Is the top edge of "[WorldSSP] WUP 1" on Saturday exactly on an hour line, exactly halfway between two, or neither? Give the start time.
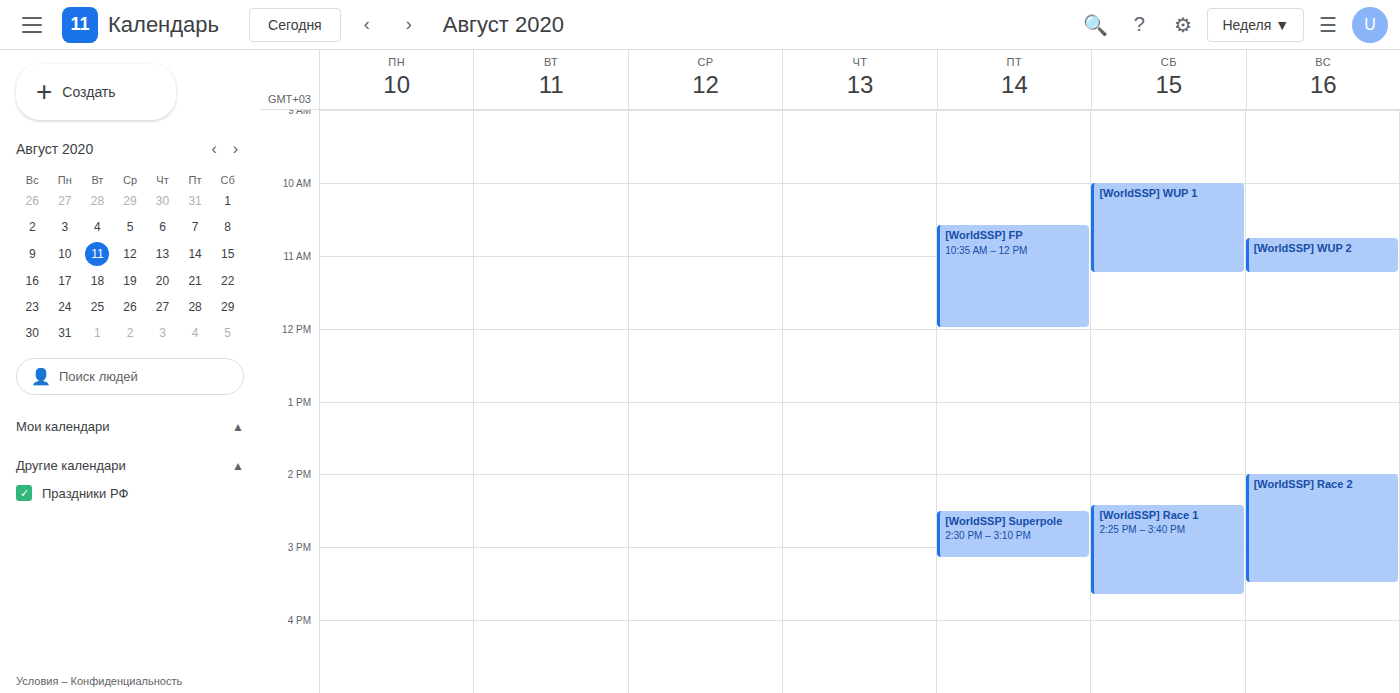
10:00 AM -- exactly on the 10 AM line.